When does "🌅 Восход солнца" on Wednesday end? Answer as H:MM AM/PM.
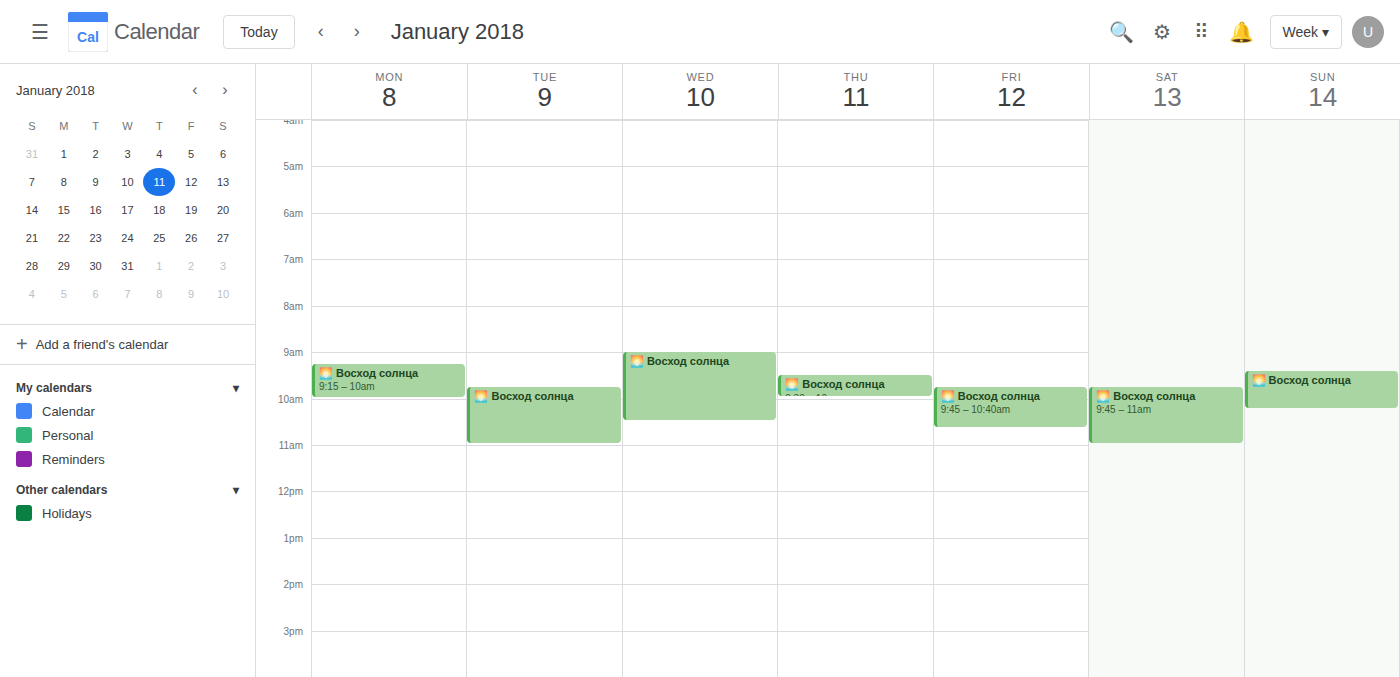
10:30 AM